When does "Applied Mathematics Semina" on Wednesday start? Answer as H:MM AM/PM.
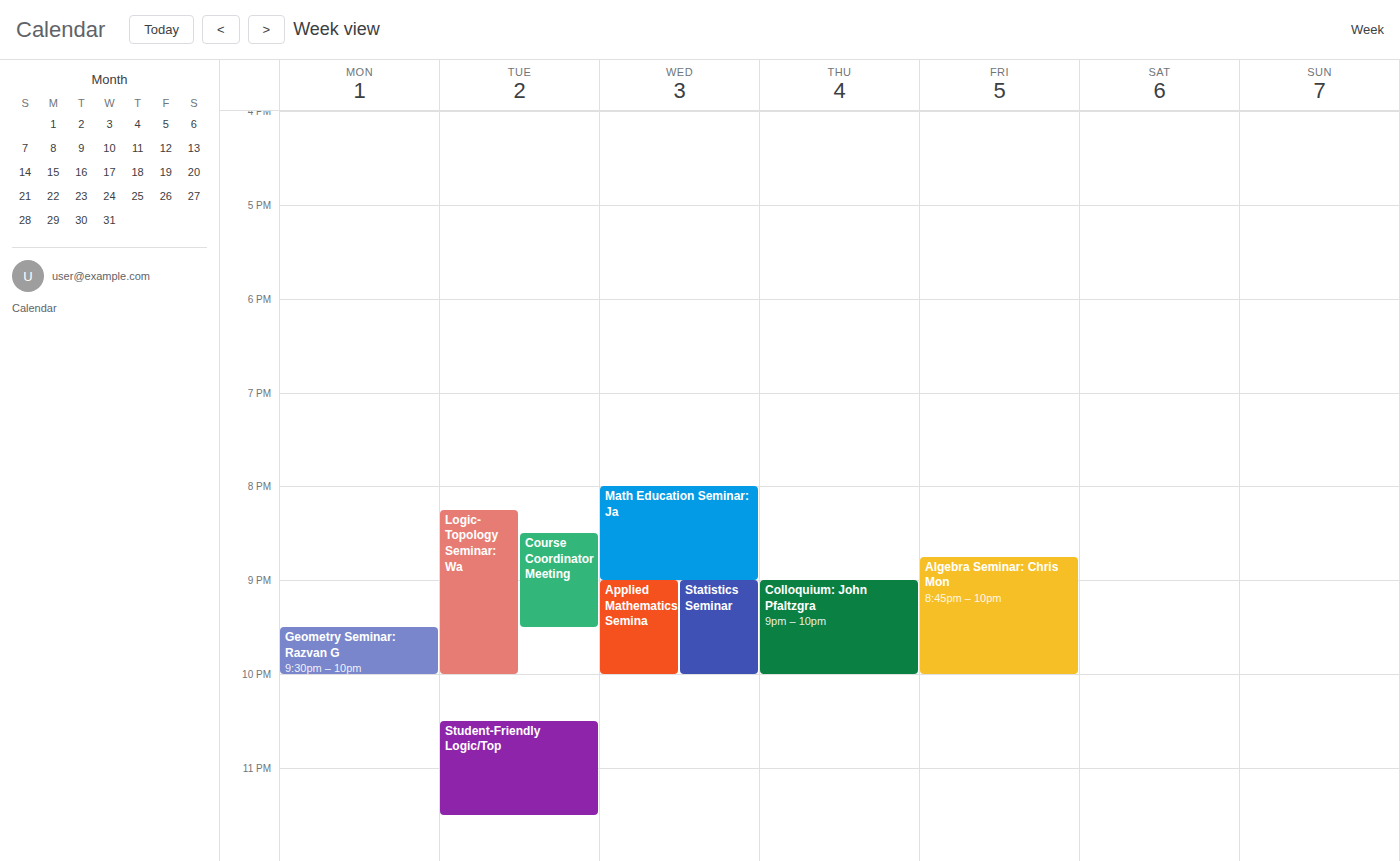
9:00 PM